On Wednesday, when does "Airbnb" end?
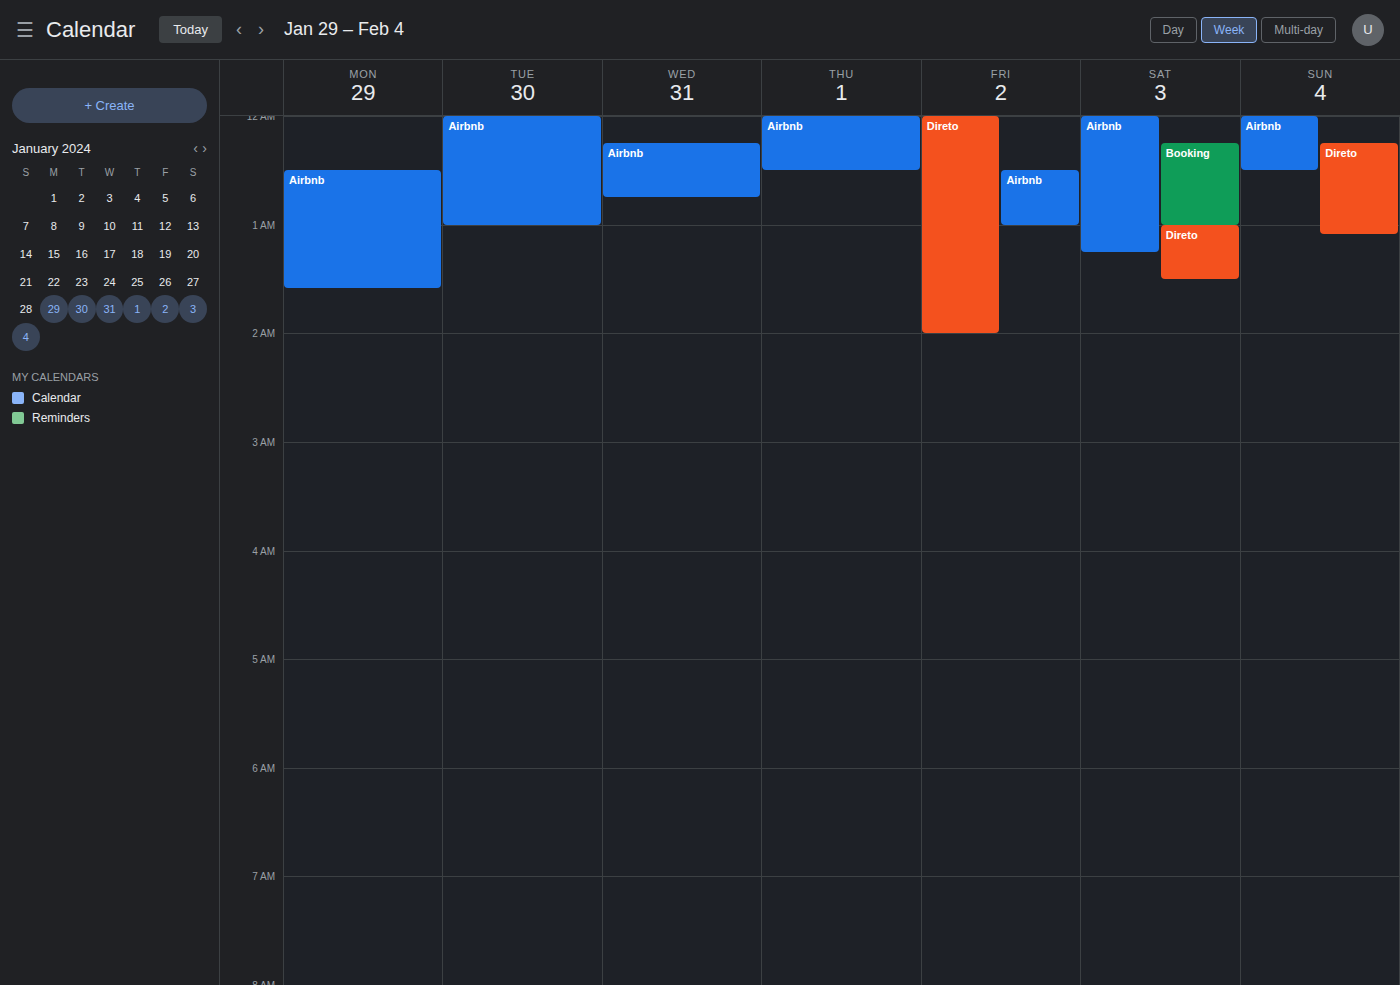
00:45